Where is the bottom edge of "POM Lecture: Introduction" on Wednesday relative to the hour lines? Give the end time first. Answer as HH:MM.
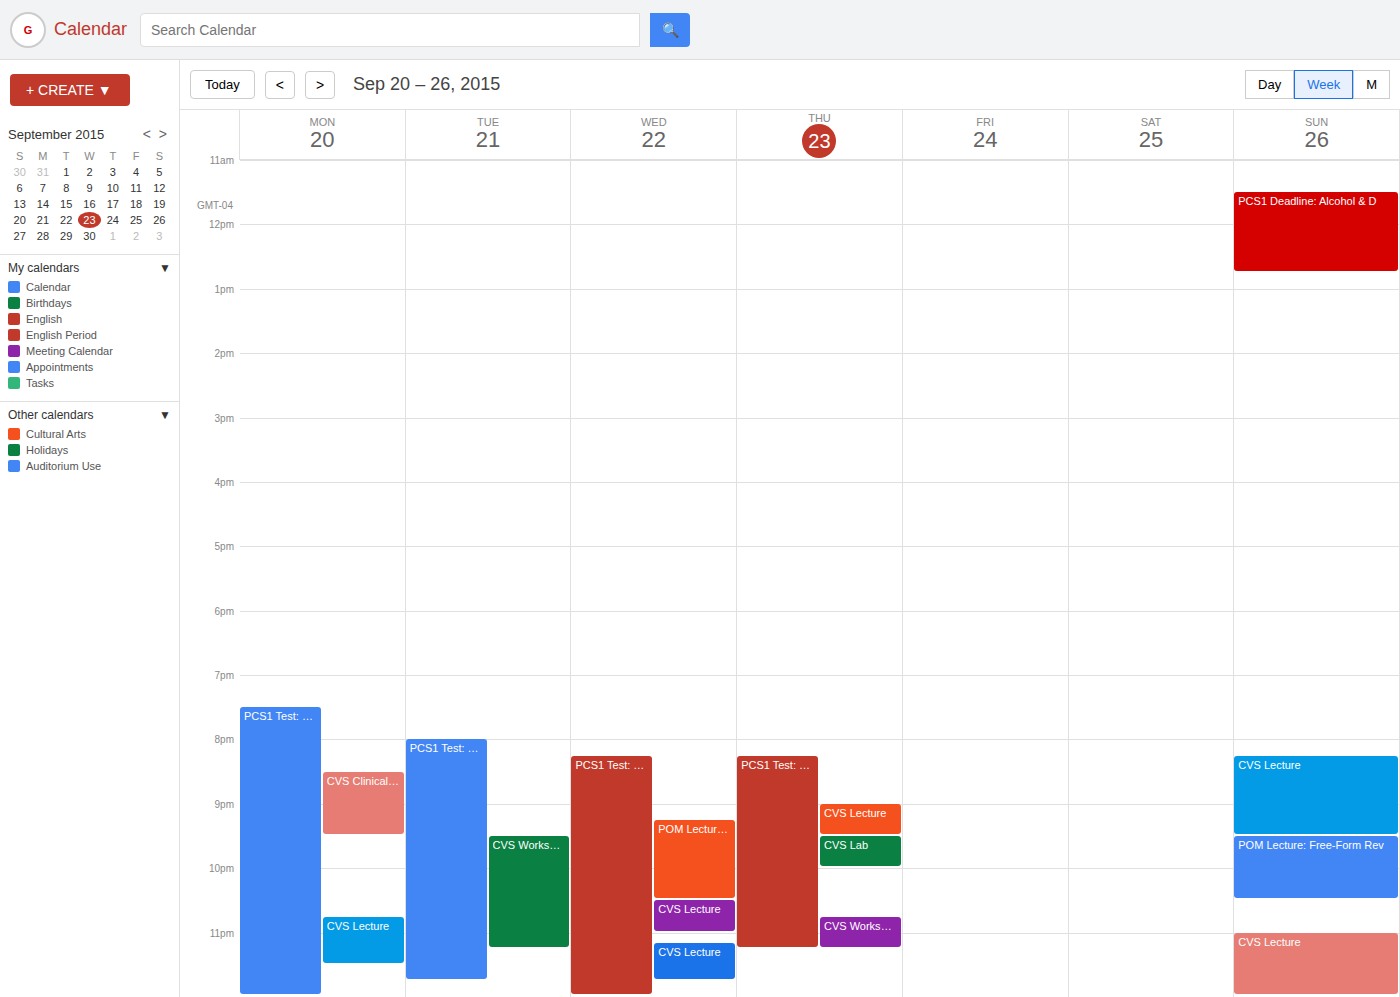
22:30 -- halfway between the 22:00 and 23:00 lines.